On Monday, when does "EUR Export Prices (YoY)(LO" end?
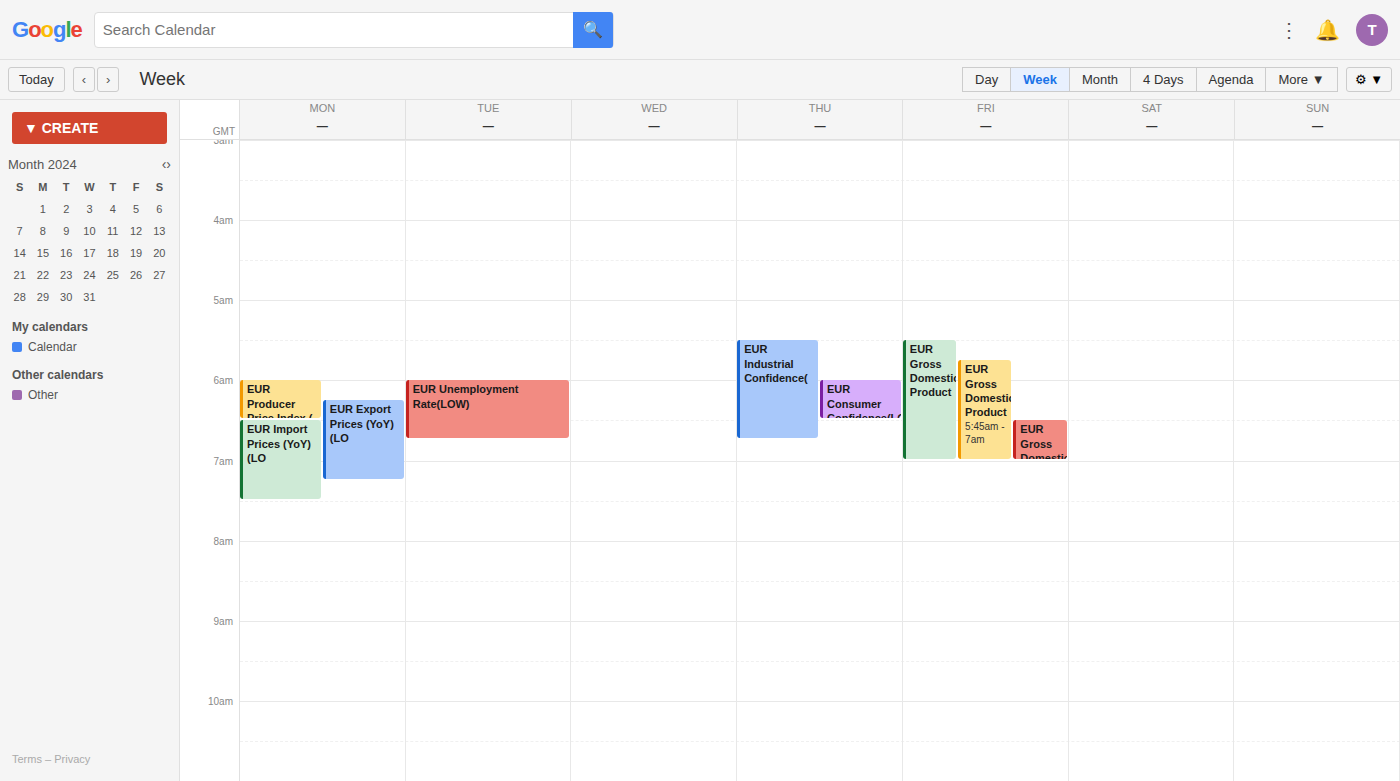
07:15